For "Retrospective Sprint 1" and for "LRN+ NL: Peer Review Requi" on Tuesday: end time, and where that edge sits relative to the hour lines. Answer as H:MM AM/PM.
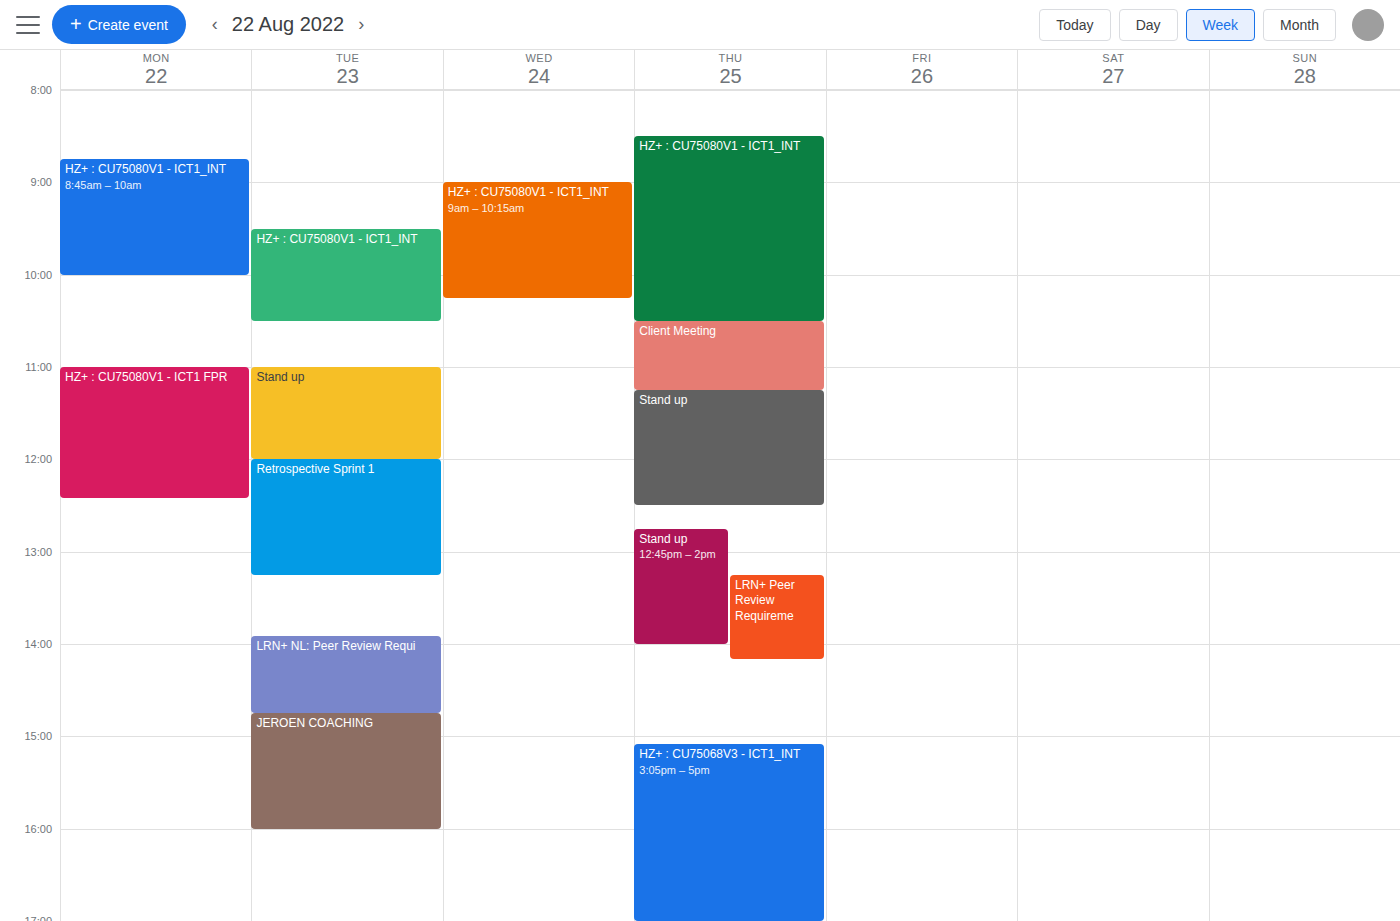
"Retrospective Sprint 1": 1:15 PM, neither: a quarter of the way from the 1 PM line to the 2 PM line. "LRN+ NL: Peer Review Requi": 2:45 PM, neither: three quarters of the way from the 2 PM line to the 3 PM line.